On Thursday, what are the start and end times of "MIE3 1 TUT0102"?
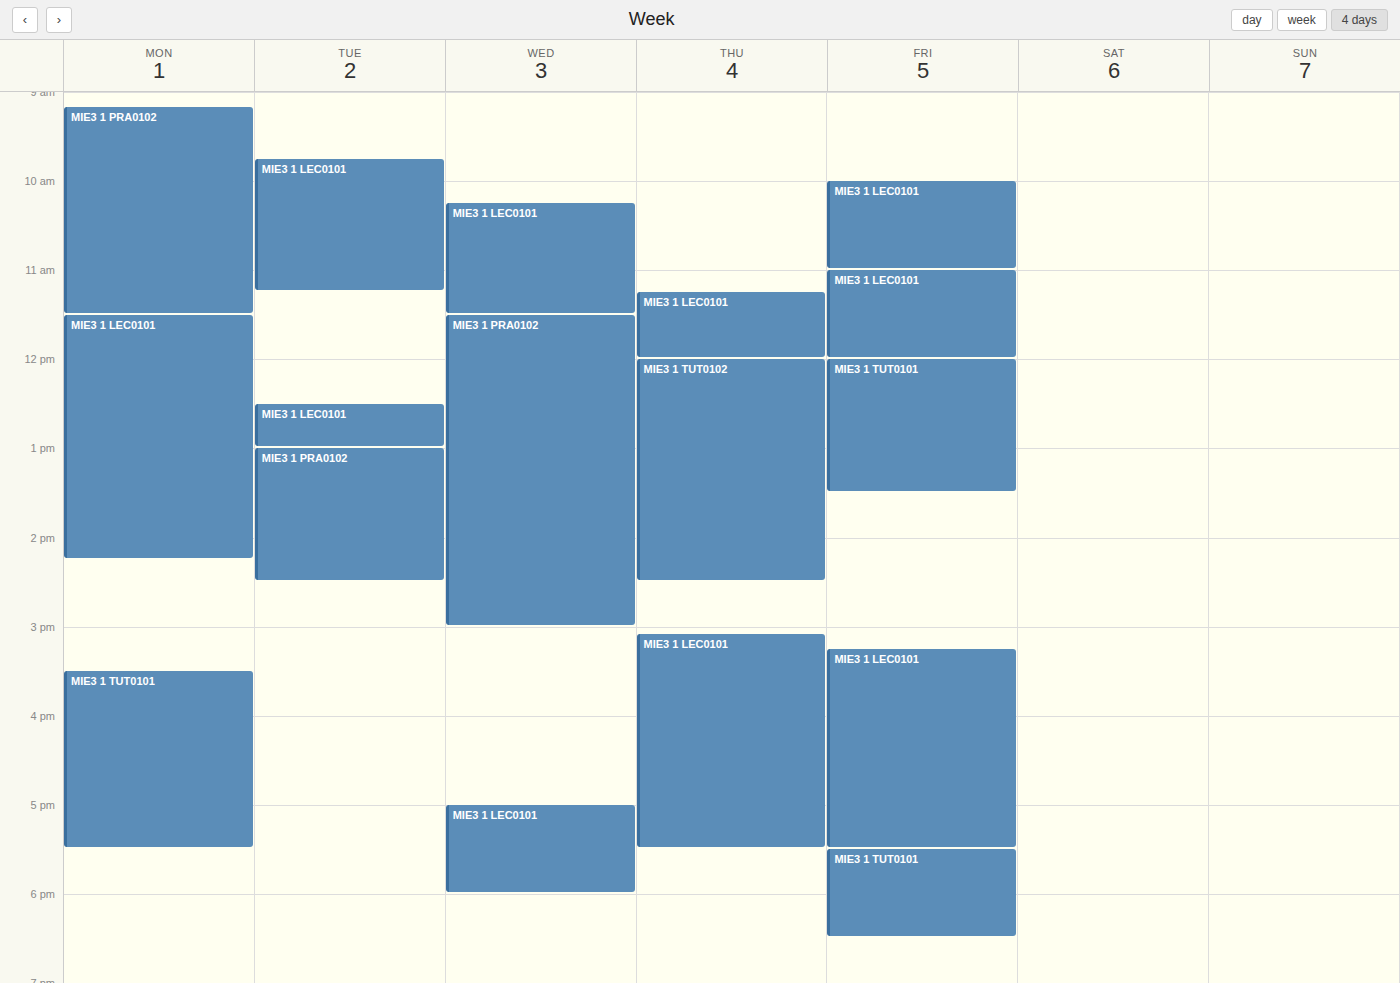
12:00 to 14:30